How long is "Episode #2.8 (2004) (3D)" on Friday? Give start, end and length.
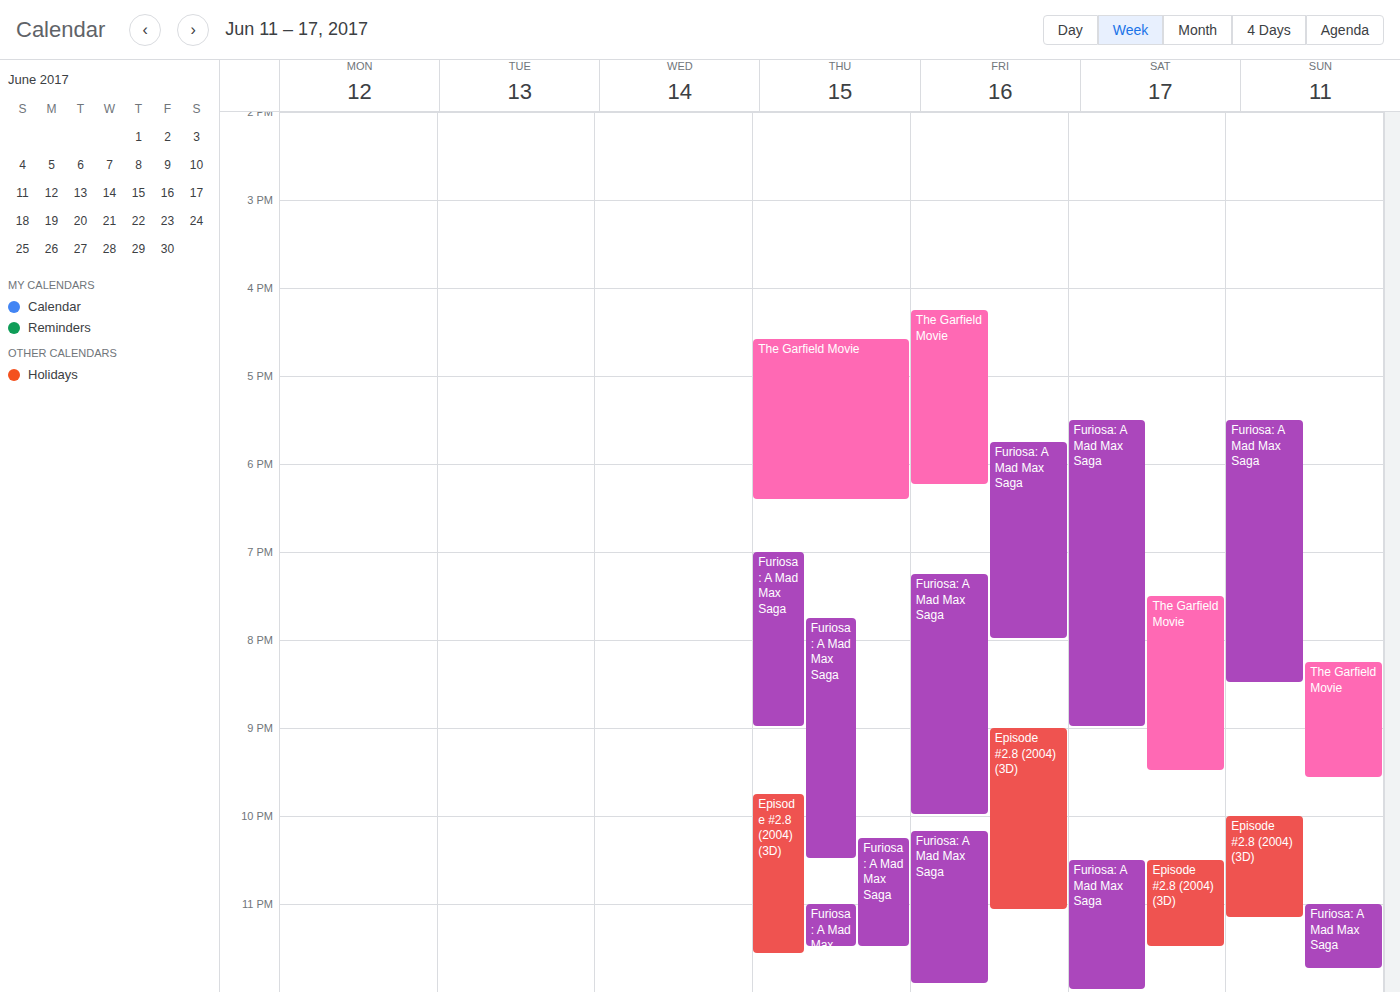
21:00 to 23:05, 2 hours 5 minutes